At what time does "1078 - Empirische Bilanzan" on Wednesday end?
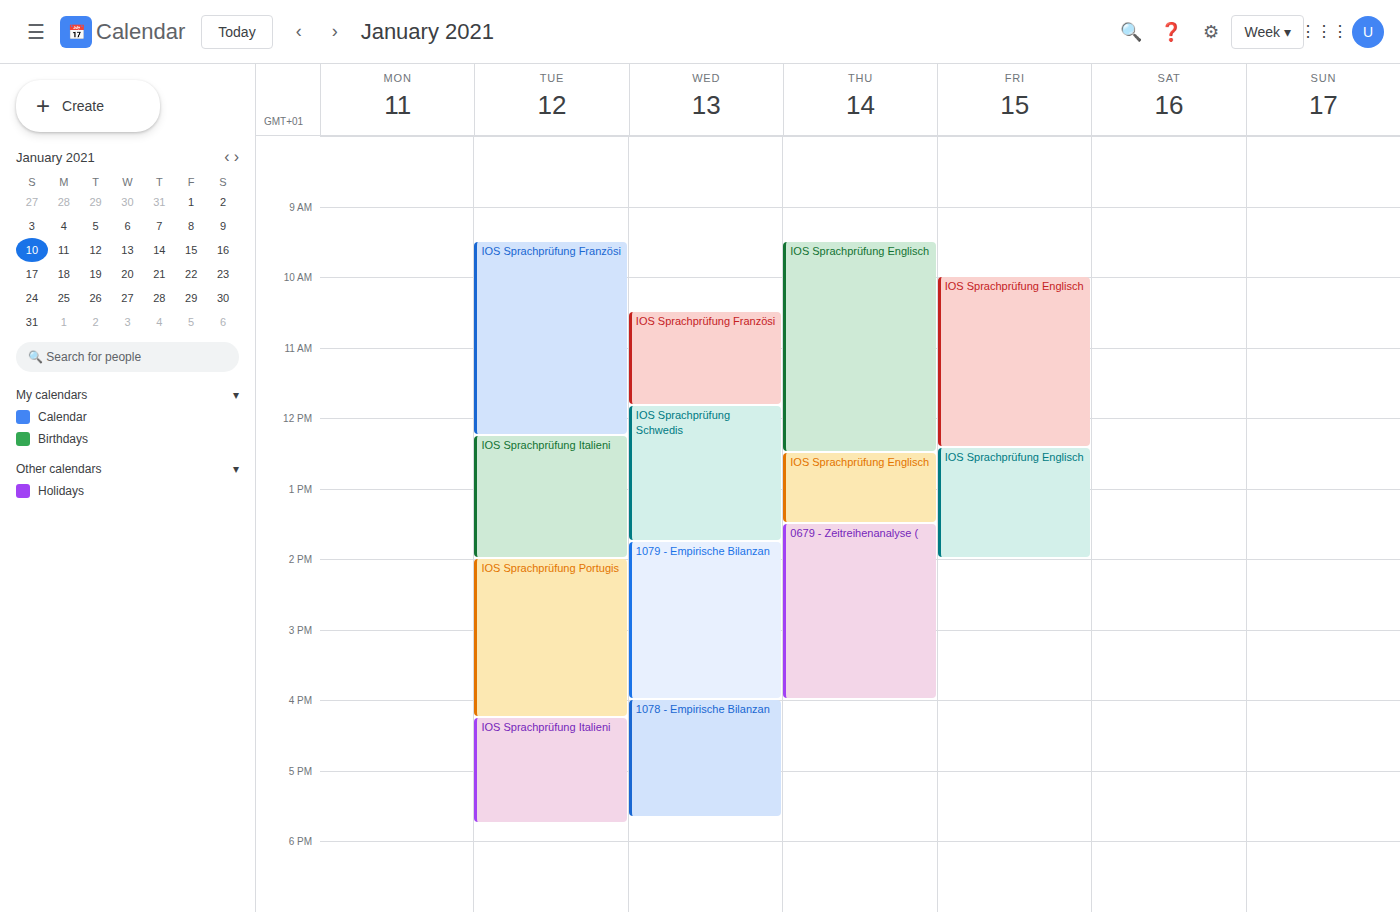
5:40 PM